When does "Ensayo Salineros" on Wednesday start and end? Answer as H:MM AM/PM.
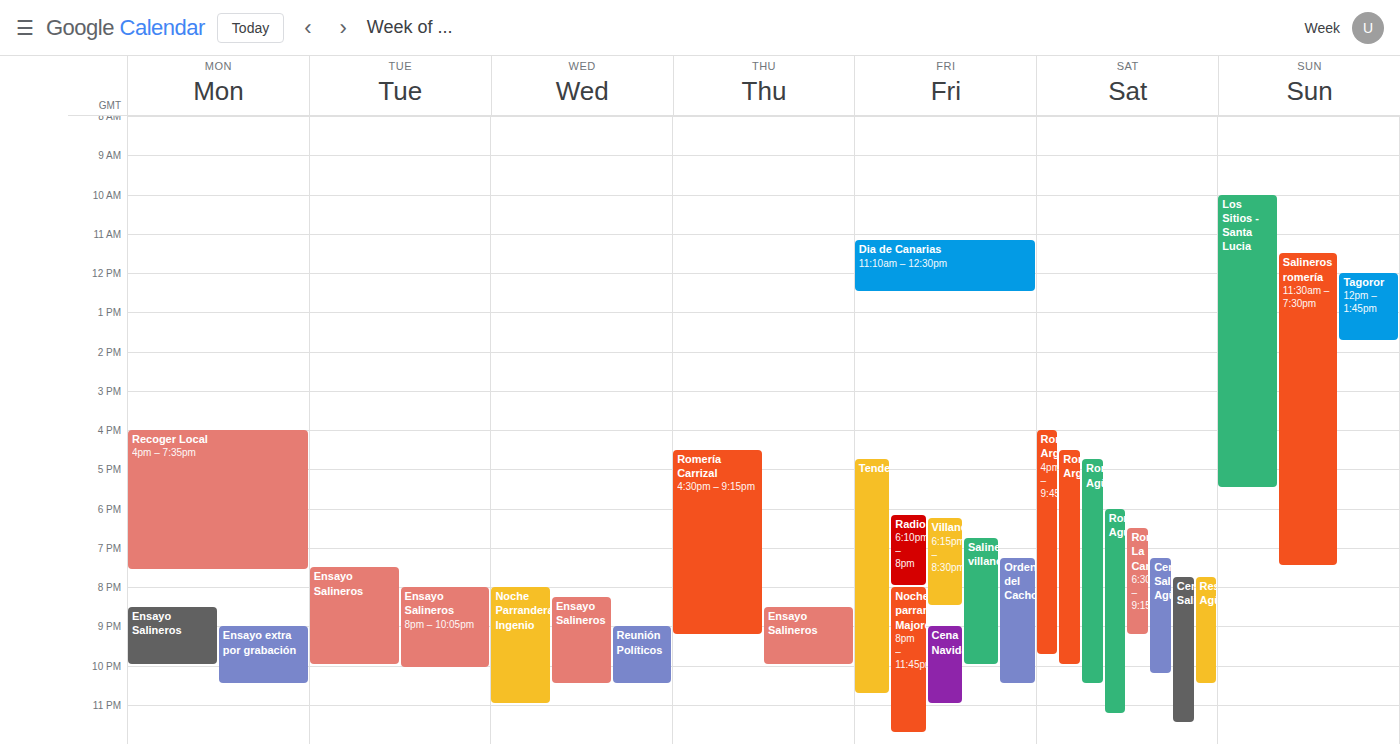
8:15 PM to 10:30 PM